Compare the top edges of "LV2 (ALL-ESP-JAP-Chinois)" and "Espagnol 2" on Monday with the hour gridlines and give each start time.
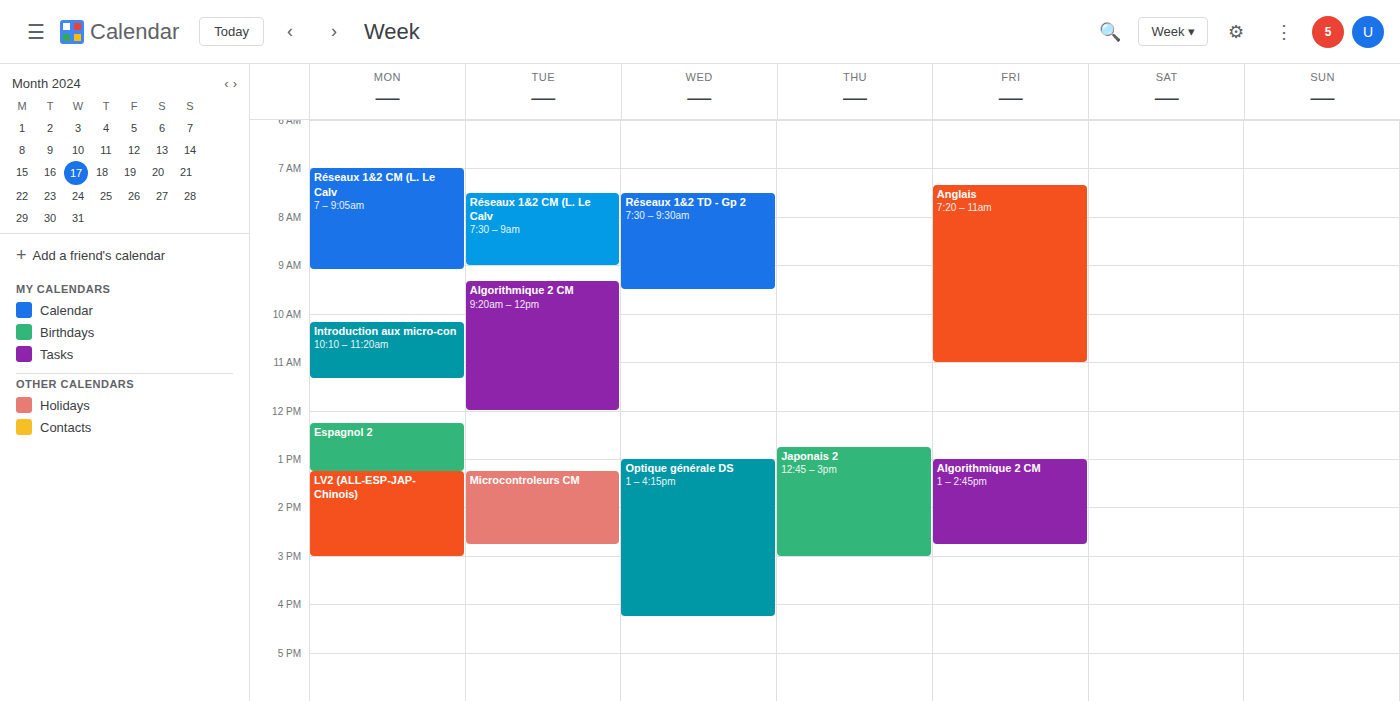
"LV2 (ALL-ESP-JAP-Chinois)": 1:15 PM, neither: a quarter of the way from the 1 PM line to the 2 PM line. "Espagnol 2": 12:15 PM, neither: a quarter of the way from the 12 PM line to the 1 PM line.